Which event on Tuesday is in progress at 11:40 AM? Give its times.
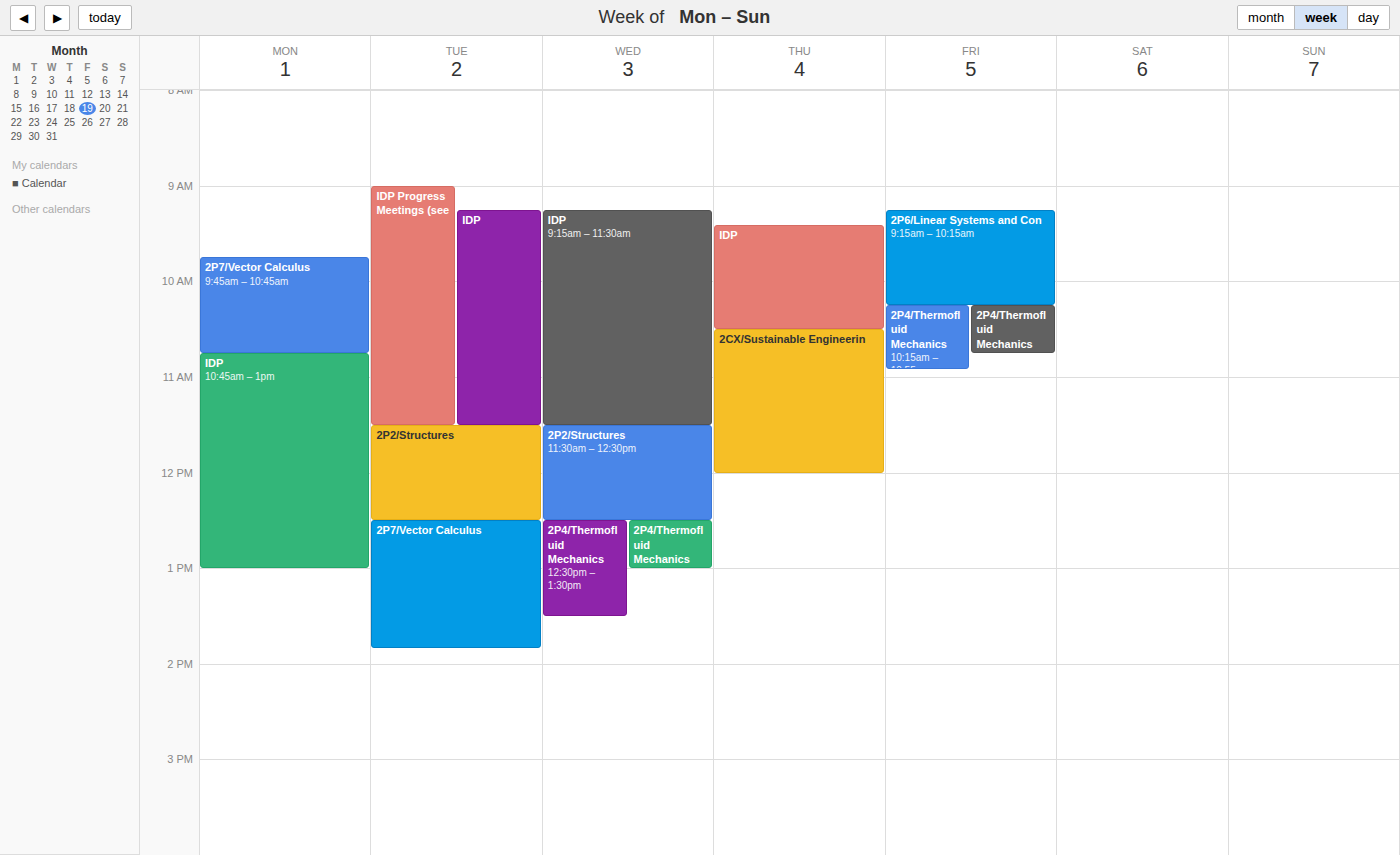
"2P2/Structures", 11:30 AM to 12:30 PM